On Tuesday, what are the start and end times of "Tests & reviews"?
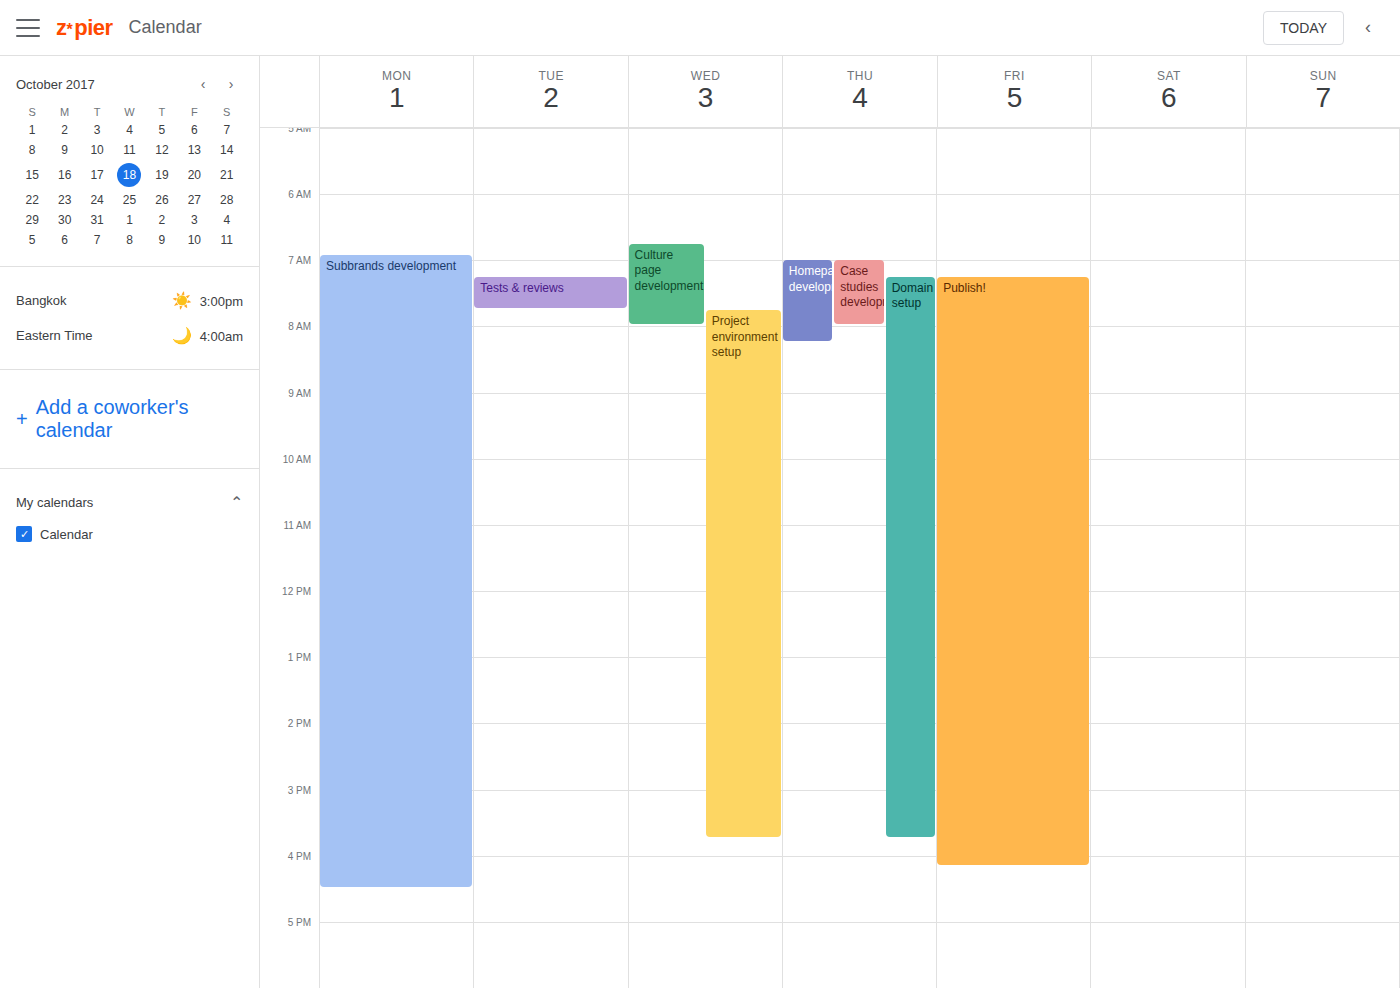
7:15 AM to 7:45 AM